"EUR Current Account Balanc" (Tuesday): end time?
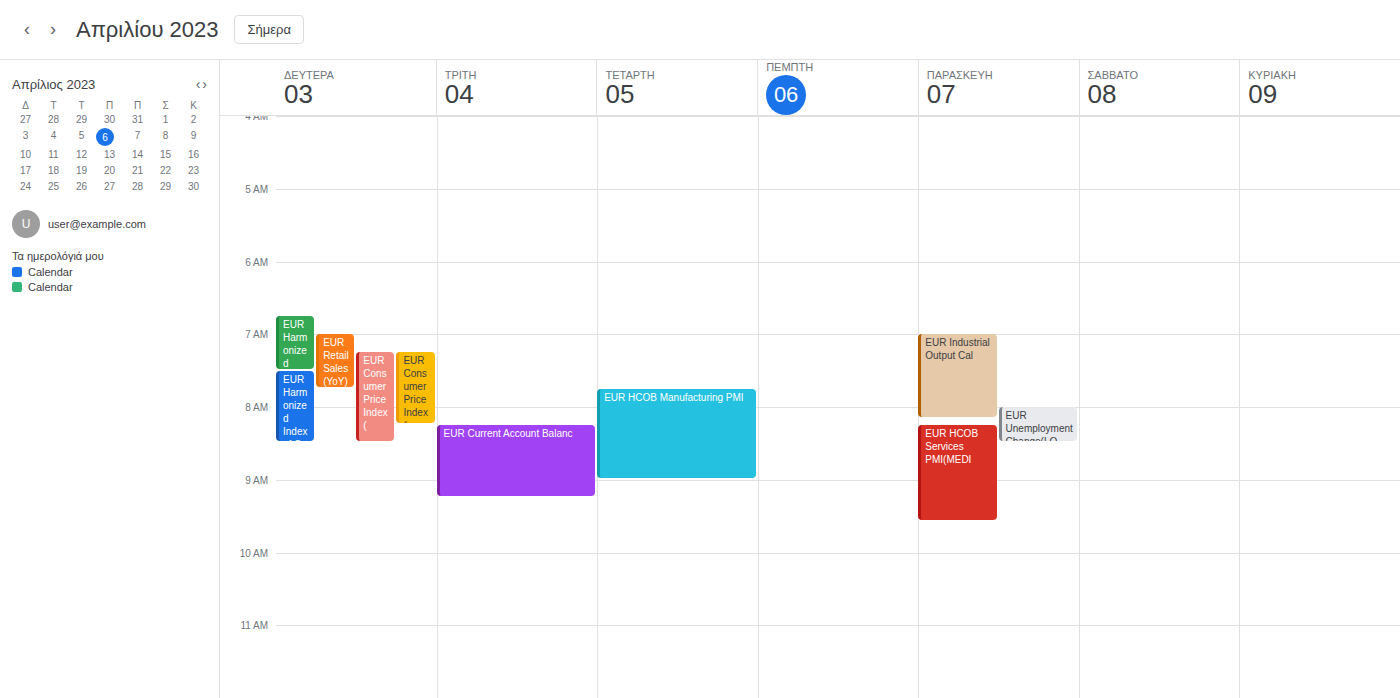
9:15 AM